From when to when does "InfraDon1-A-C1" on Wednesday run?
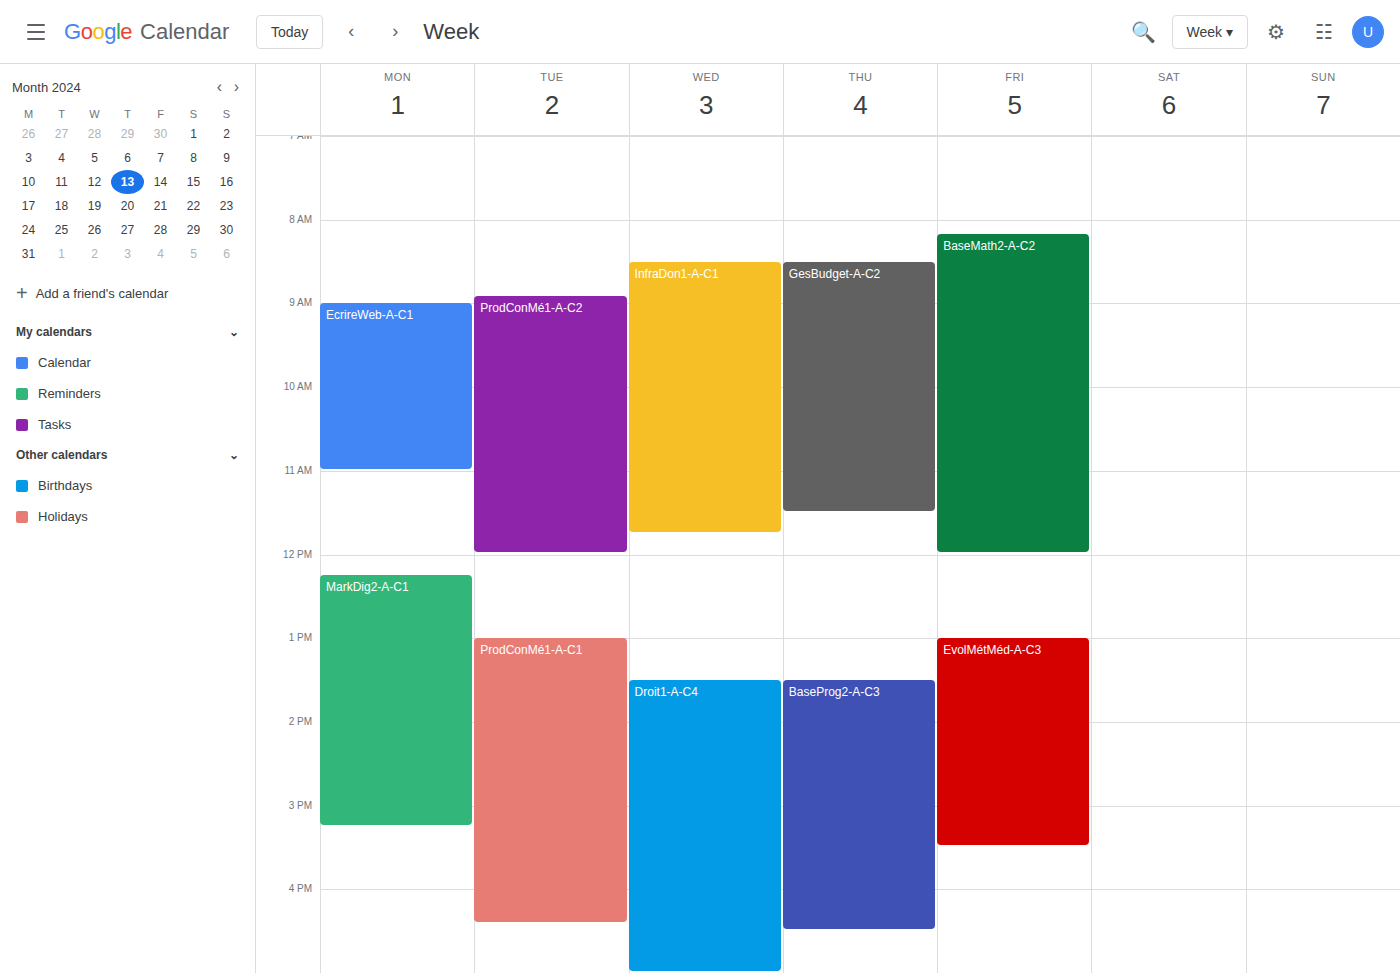
08:30 to 11:45